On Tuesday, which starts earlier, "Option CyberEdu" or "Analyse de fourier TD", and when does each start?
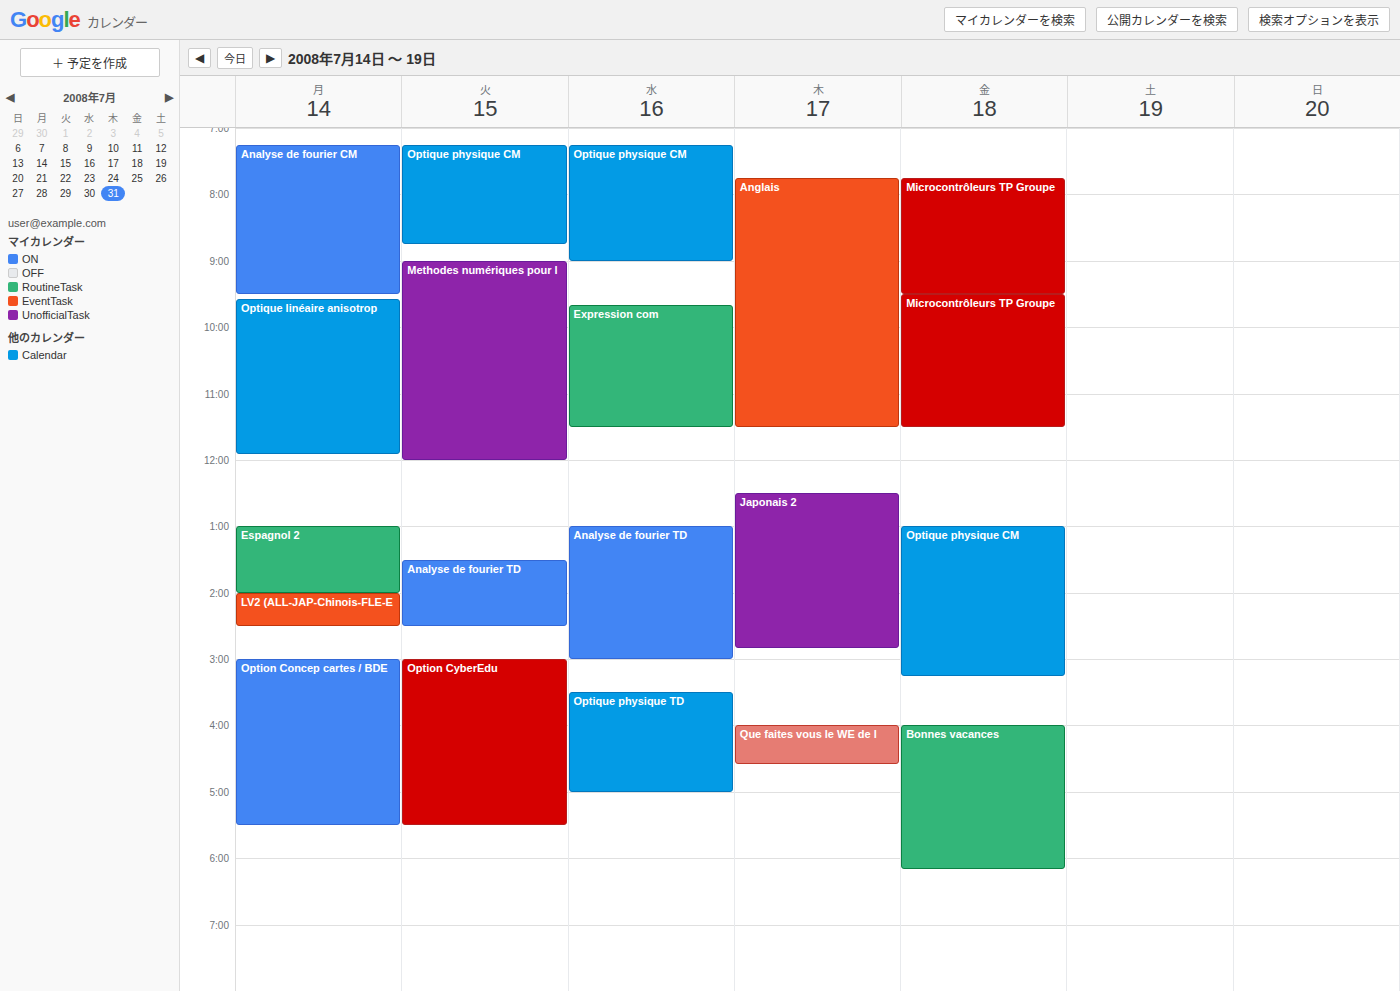
"Analyse de fourier TD" 1:30 PM; "Option CyberEdu" 3:00 PM.